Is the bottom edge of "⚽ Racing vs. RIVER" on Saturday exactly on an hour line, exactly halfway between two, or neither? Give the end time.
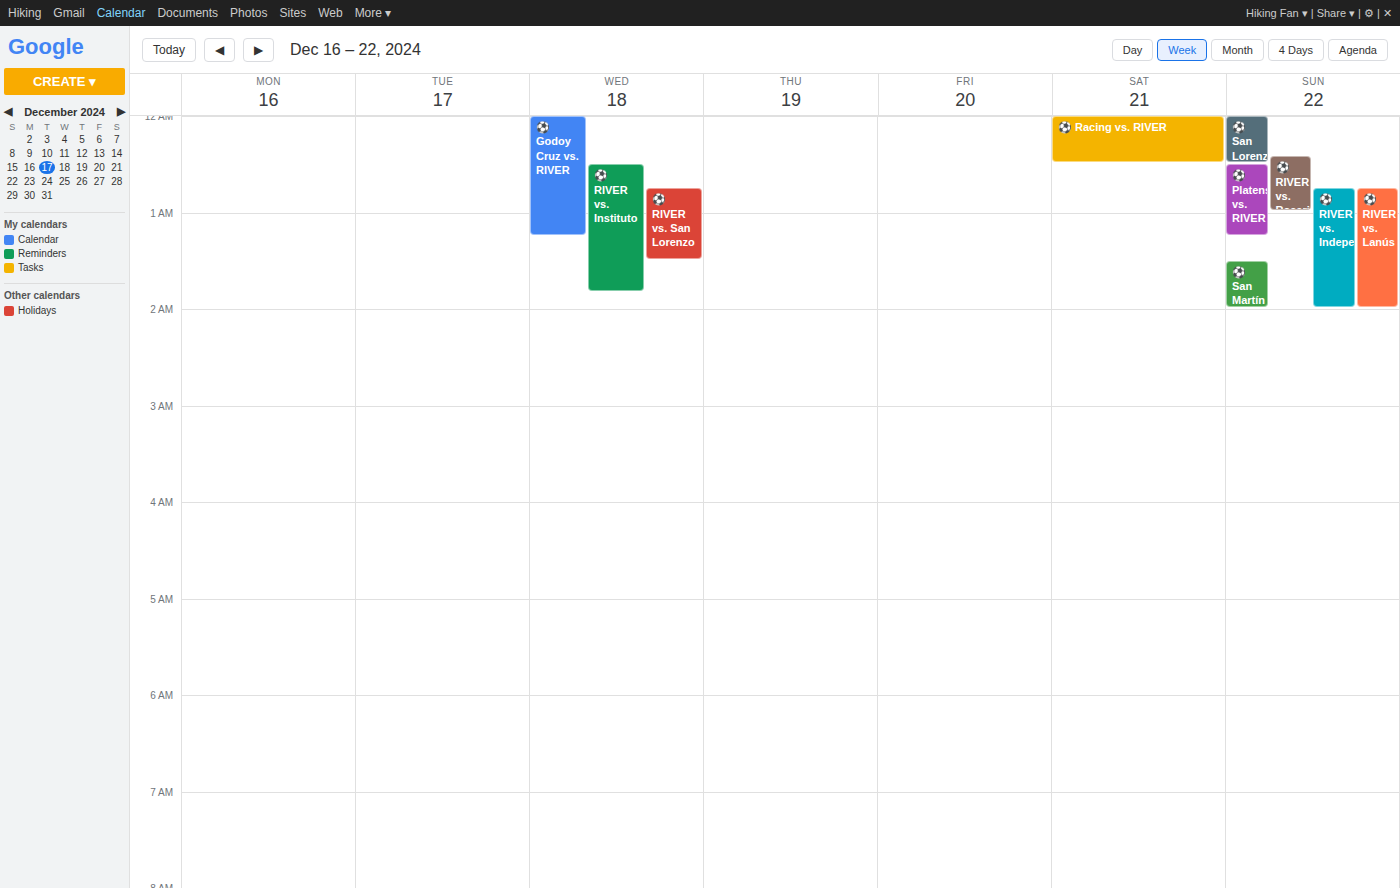
12:30 AM -- halfway between the 12 AM and 1 AM lines.